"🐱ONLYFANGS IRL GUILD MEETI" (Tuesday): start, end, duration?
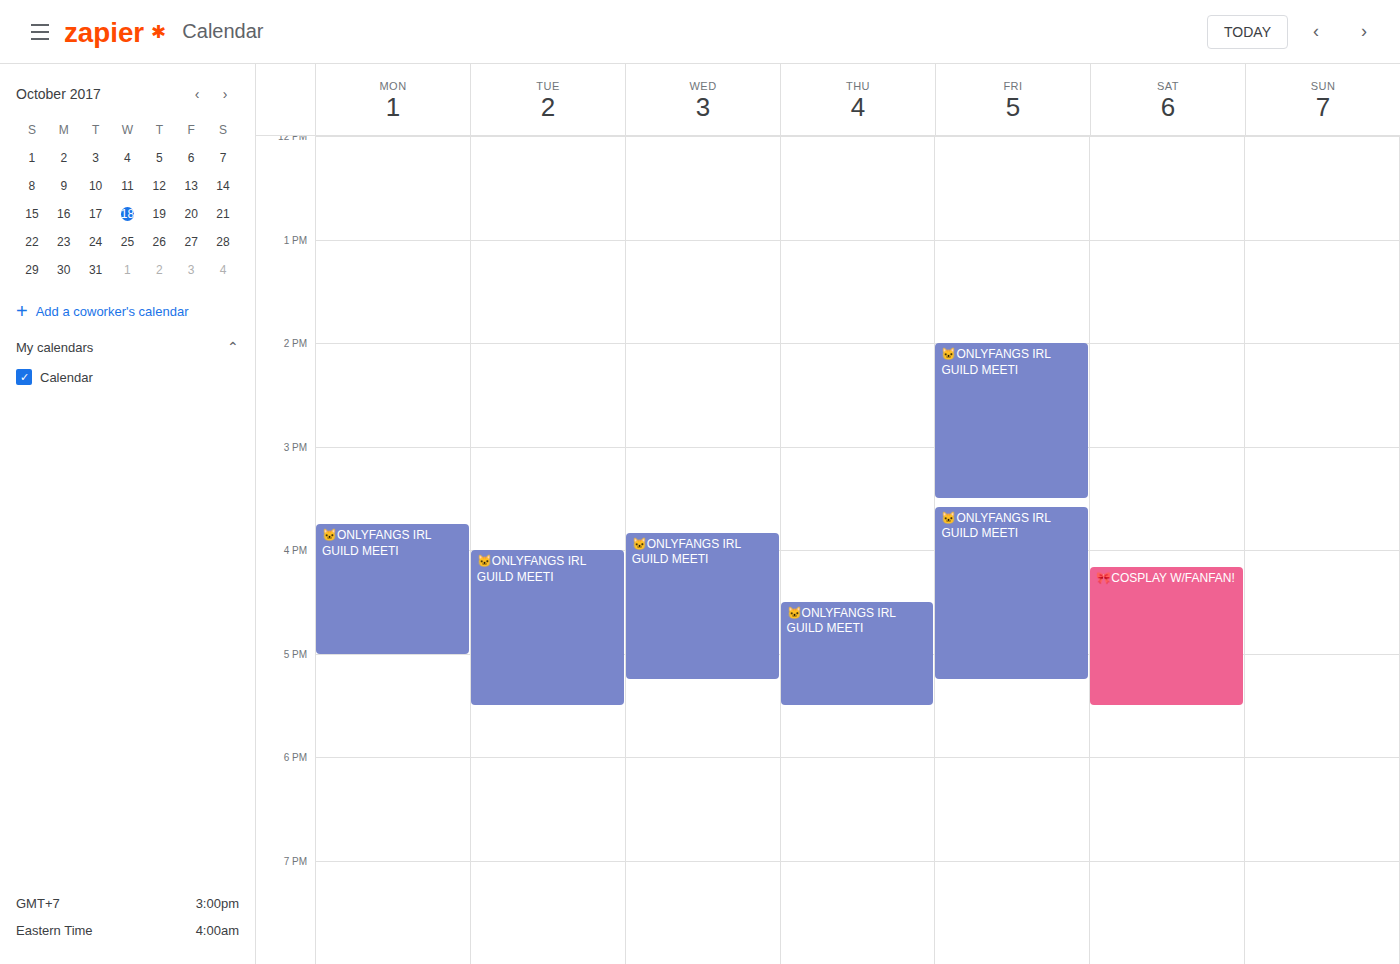
4:00 PM to 5:30 PM, 1 hour 30 minutes